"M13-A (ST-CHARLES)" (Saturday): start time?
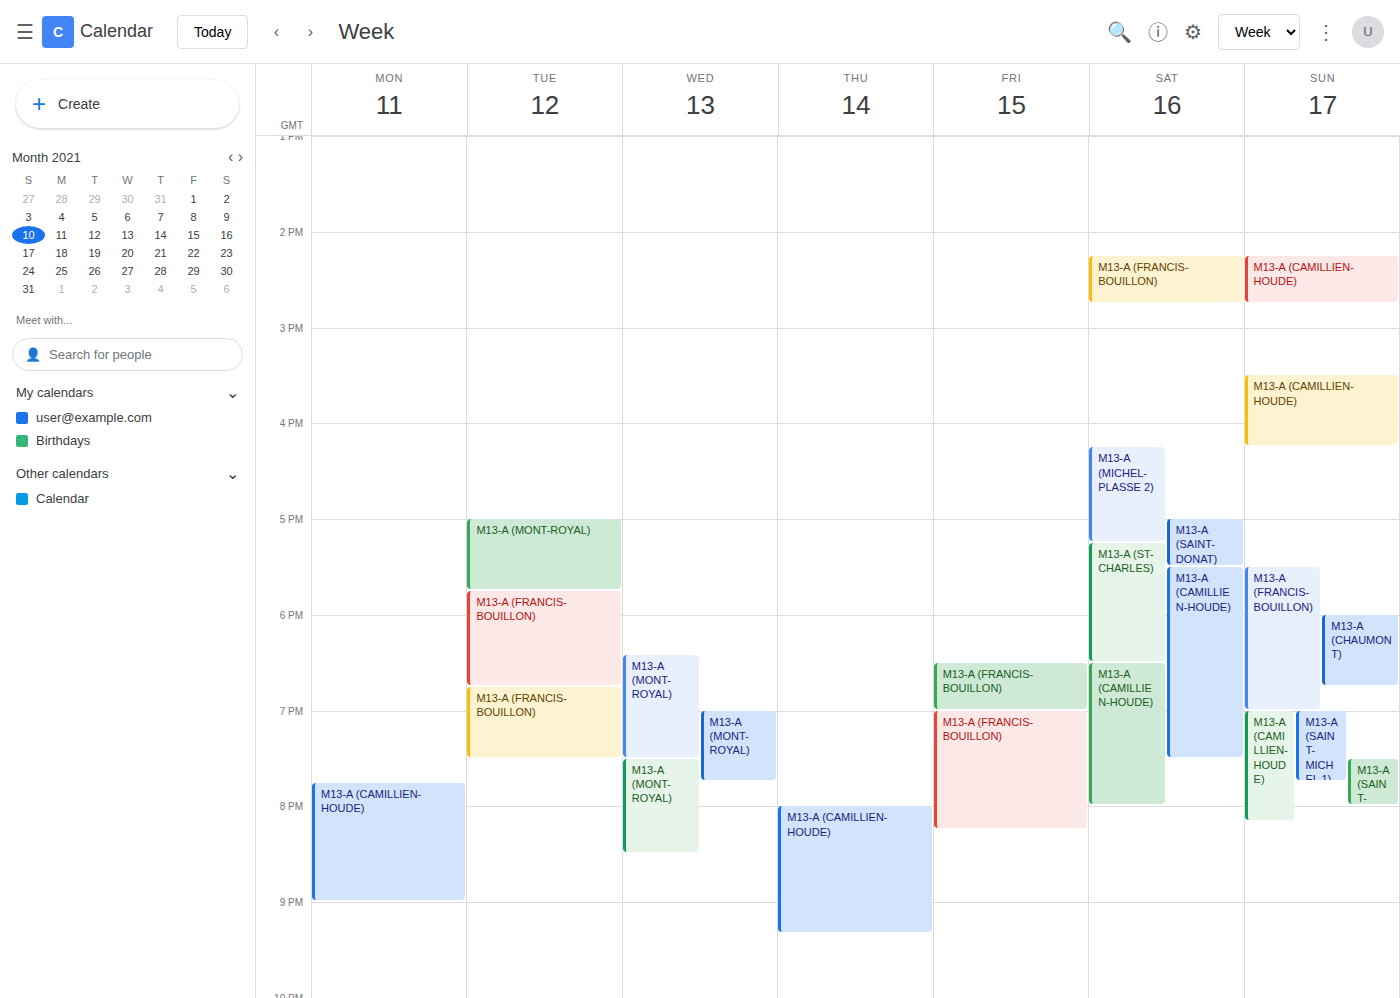
5:15 PM